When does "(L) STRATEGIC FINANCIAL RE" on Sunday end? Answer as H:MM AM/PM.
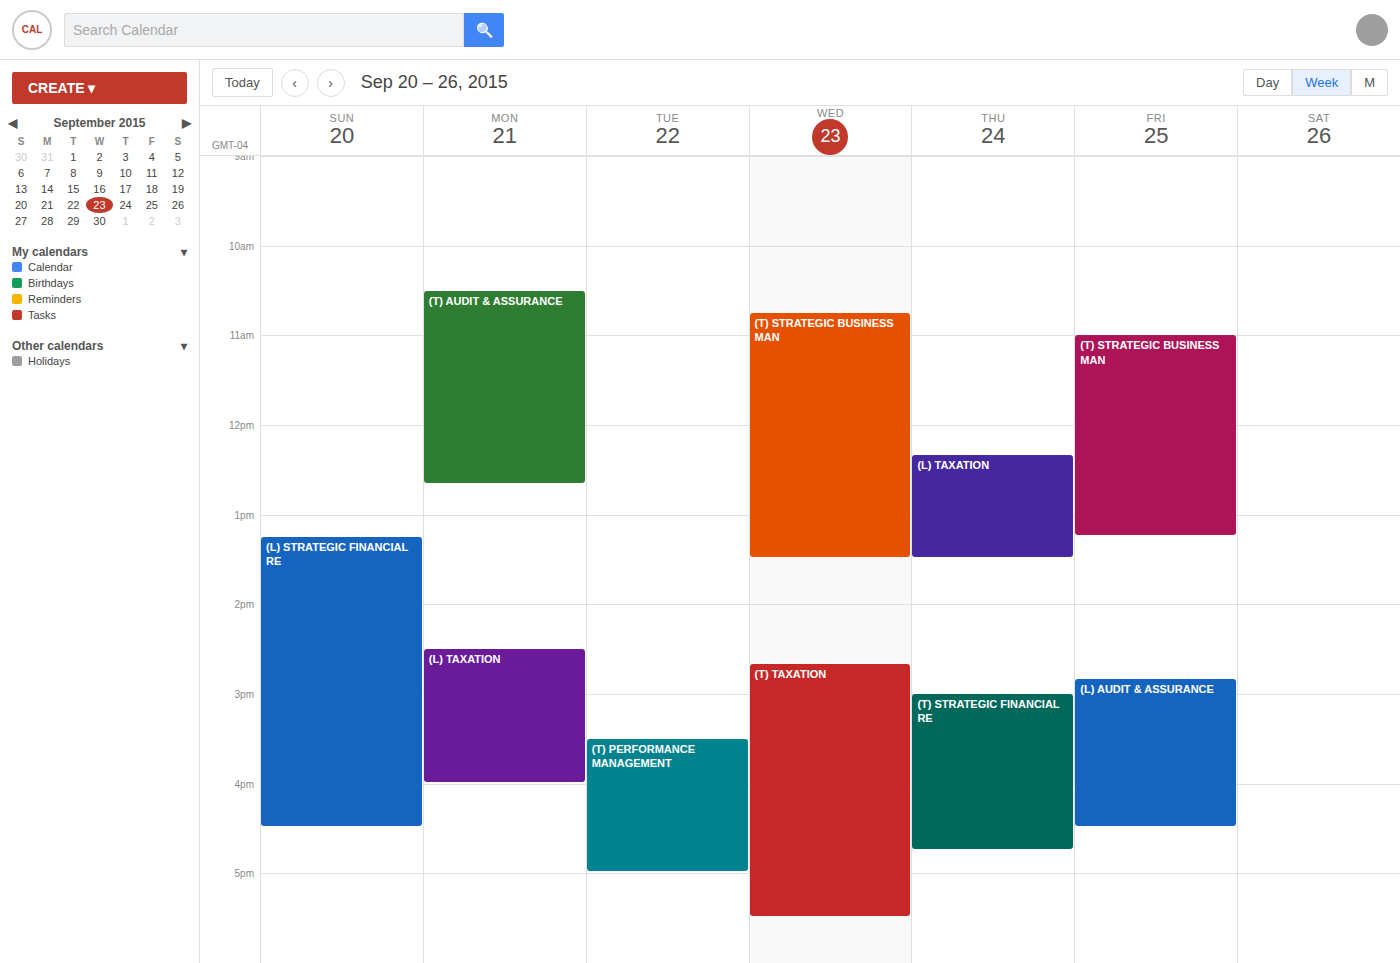
4:30 PM